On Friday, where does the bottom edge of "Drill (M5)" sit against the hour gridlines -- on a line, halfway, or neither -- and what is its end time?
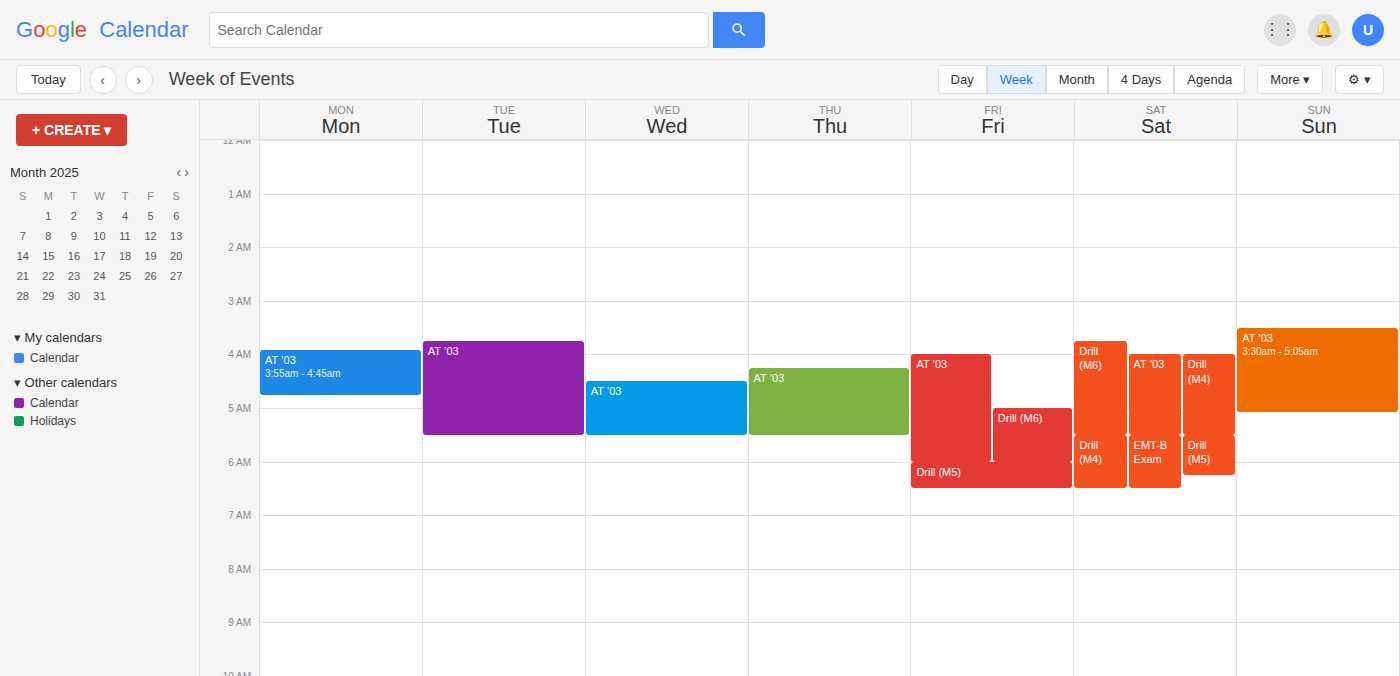
6:30 AM -- halfway between the 6 AM and 7 AM lines.